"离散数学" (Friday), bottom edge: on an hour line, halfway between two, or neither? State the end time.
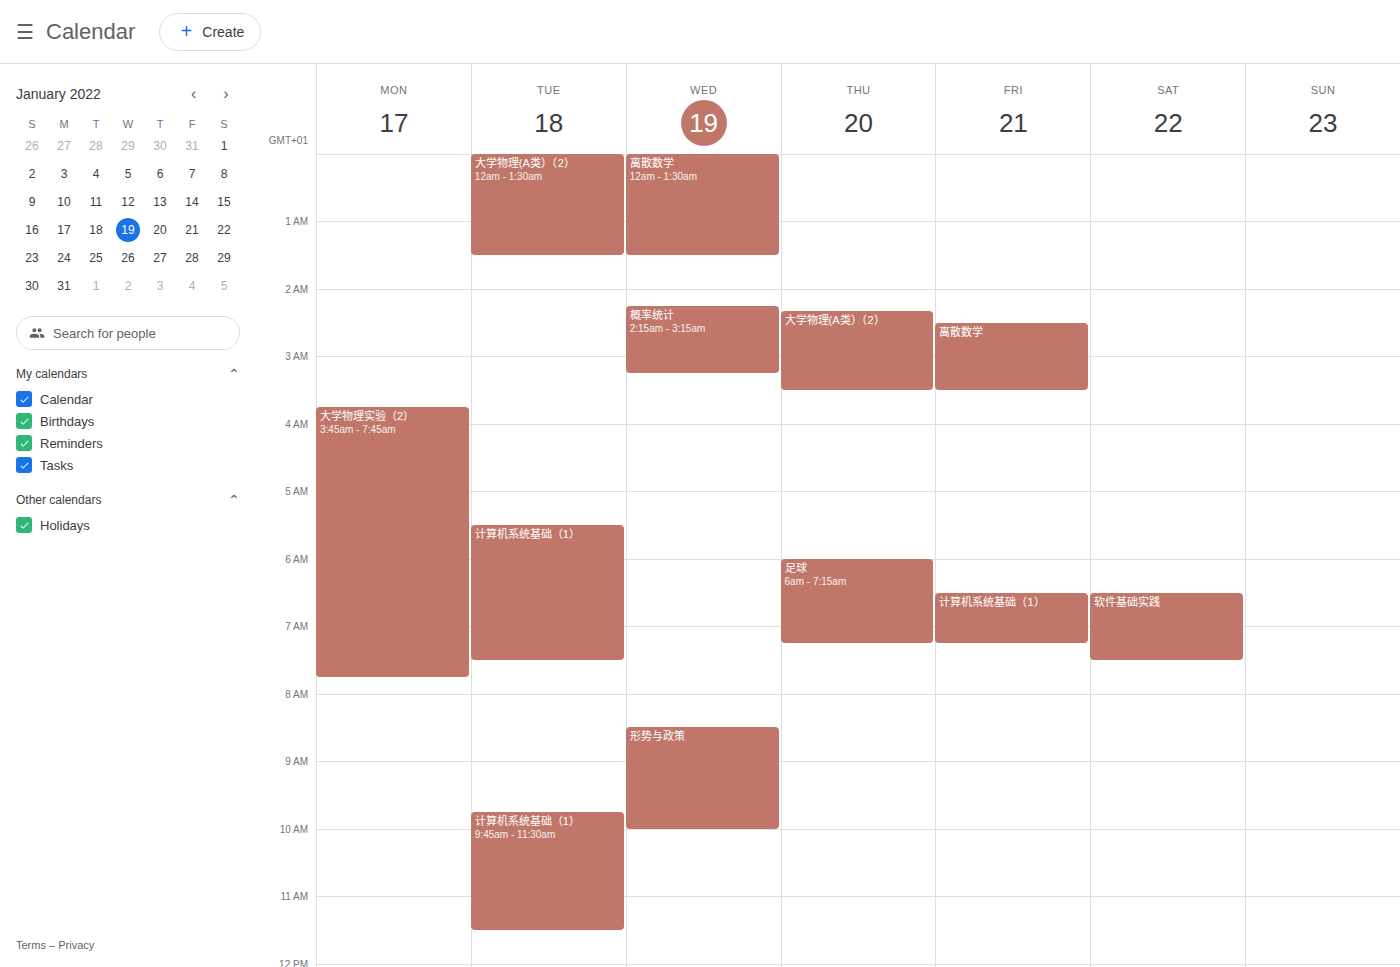
3:30 AM -- halfway between the 3 AM and 4 AM lines.